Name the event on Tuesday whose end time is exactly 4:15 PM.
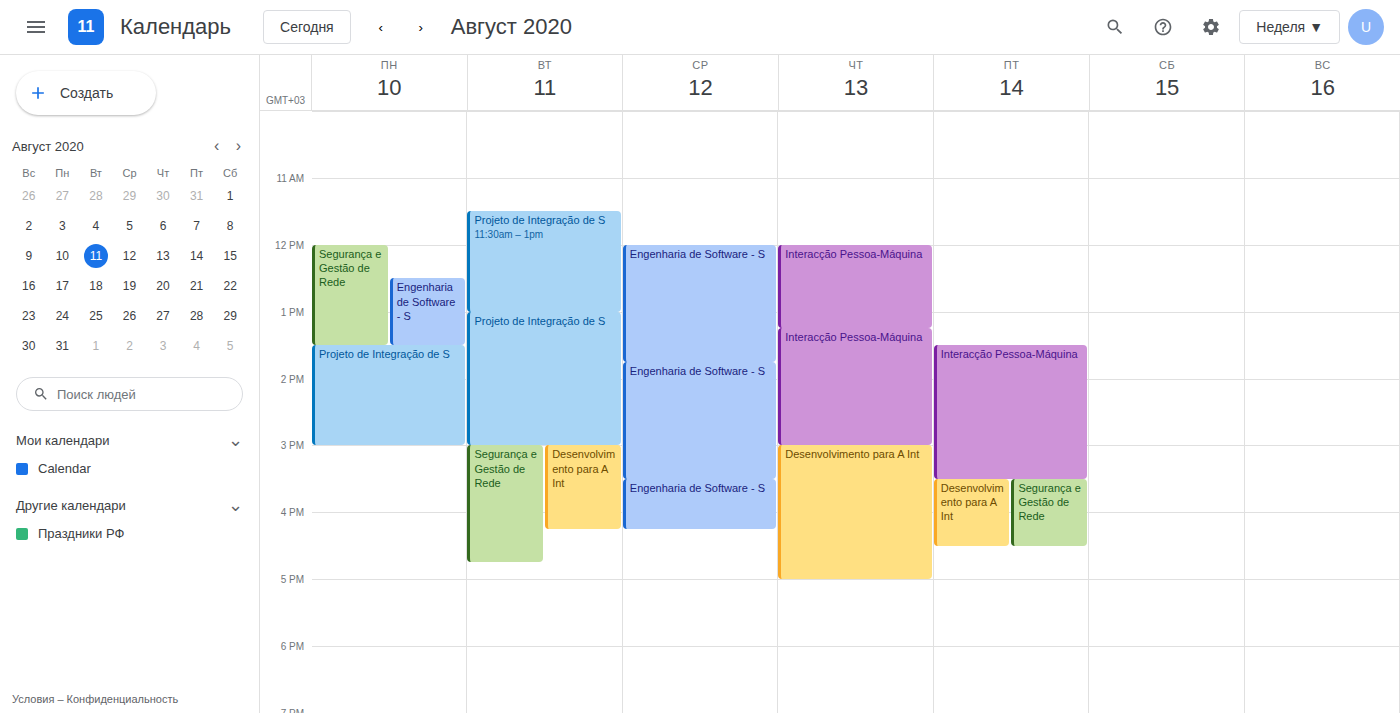
"Desenvolvimento para A Int"